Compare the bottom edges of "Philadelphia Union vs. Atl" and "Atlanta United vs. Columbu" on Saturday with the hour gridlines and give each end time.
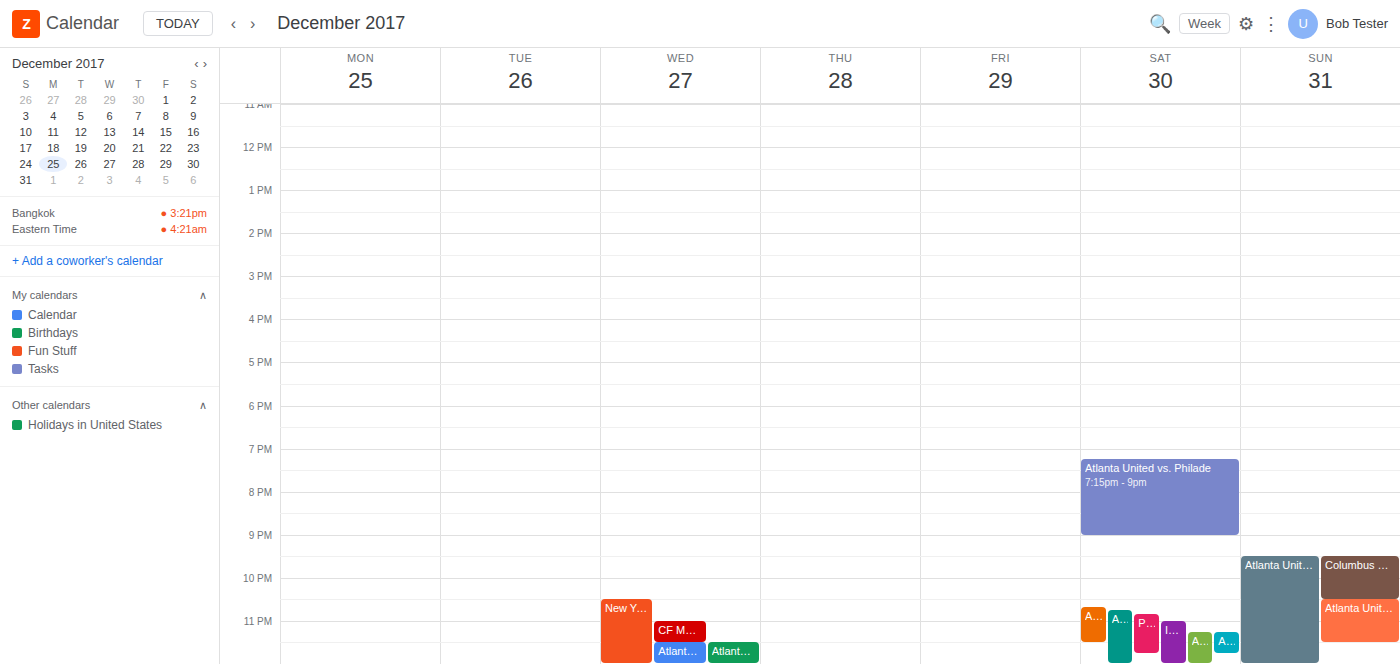
"Philadelphia Union vs. Atl": 11:45 PM, neither: three quarters of the way from the 11 PM line to the 12 AM line. "Atlanta United vs. Columbu": 11:30 PM, halfway between the 11 PM and 12 AM lines.